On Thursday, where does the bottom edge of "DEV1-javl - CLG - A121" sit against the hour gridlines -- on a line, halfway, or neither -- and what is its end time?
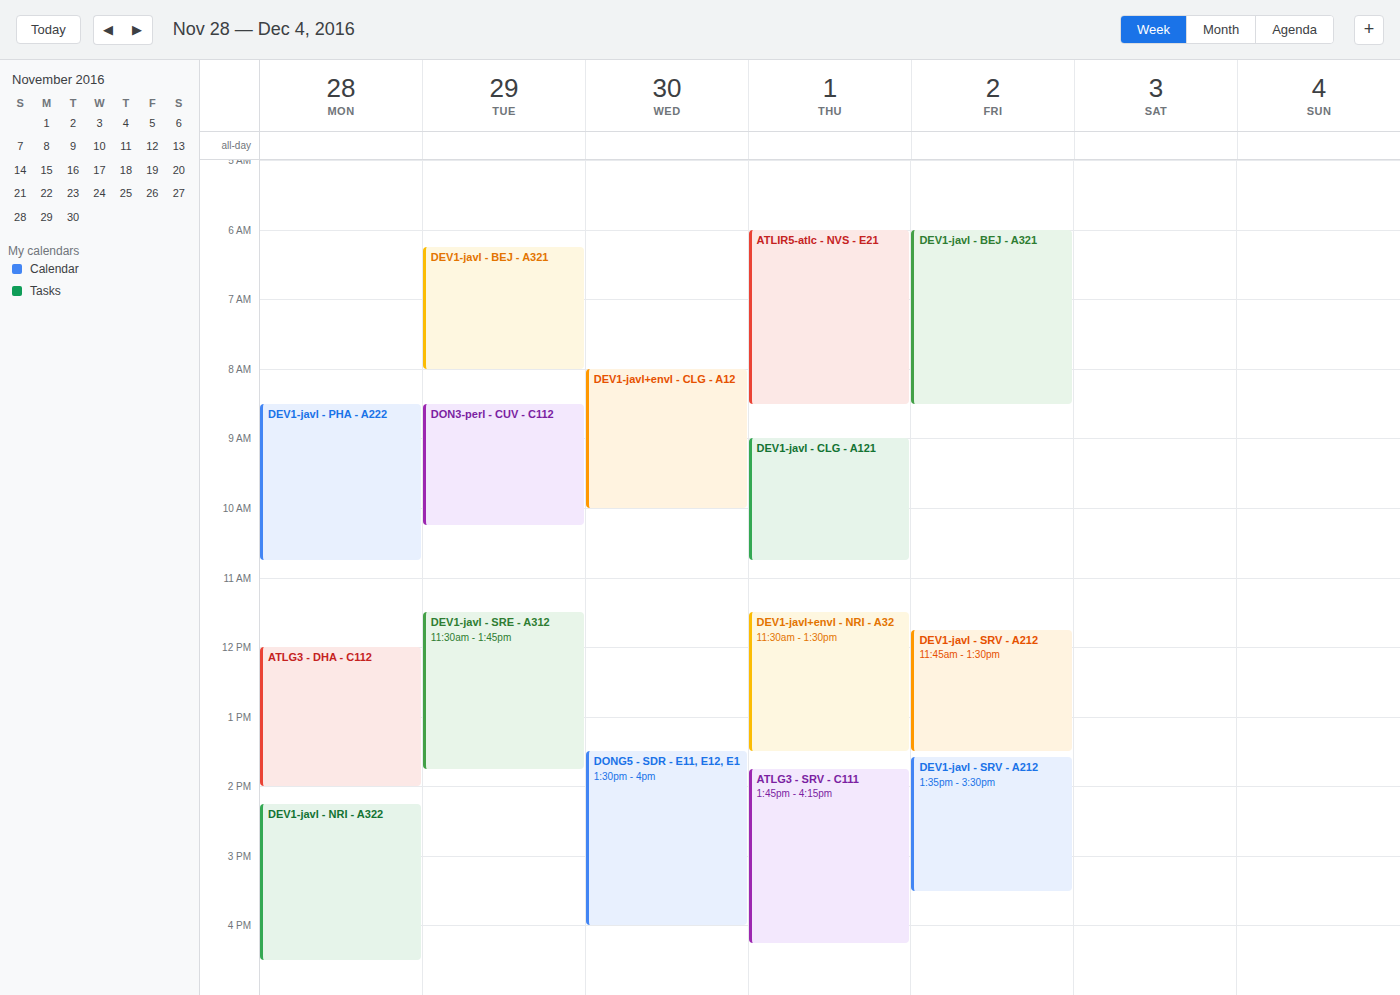
10:45 AM -- neither: three quarters of the way from the 10 AM line to the 11 AM line.